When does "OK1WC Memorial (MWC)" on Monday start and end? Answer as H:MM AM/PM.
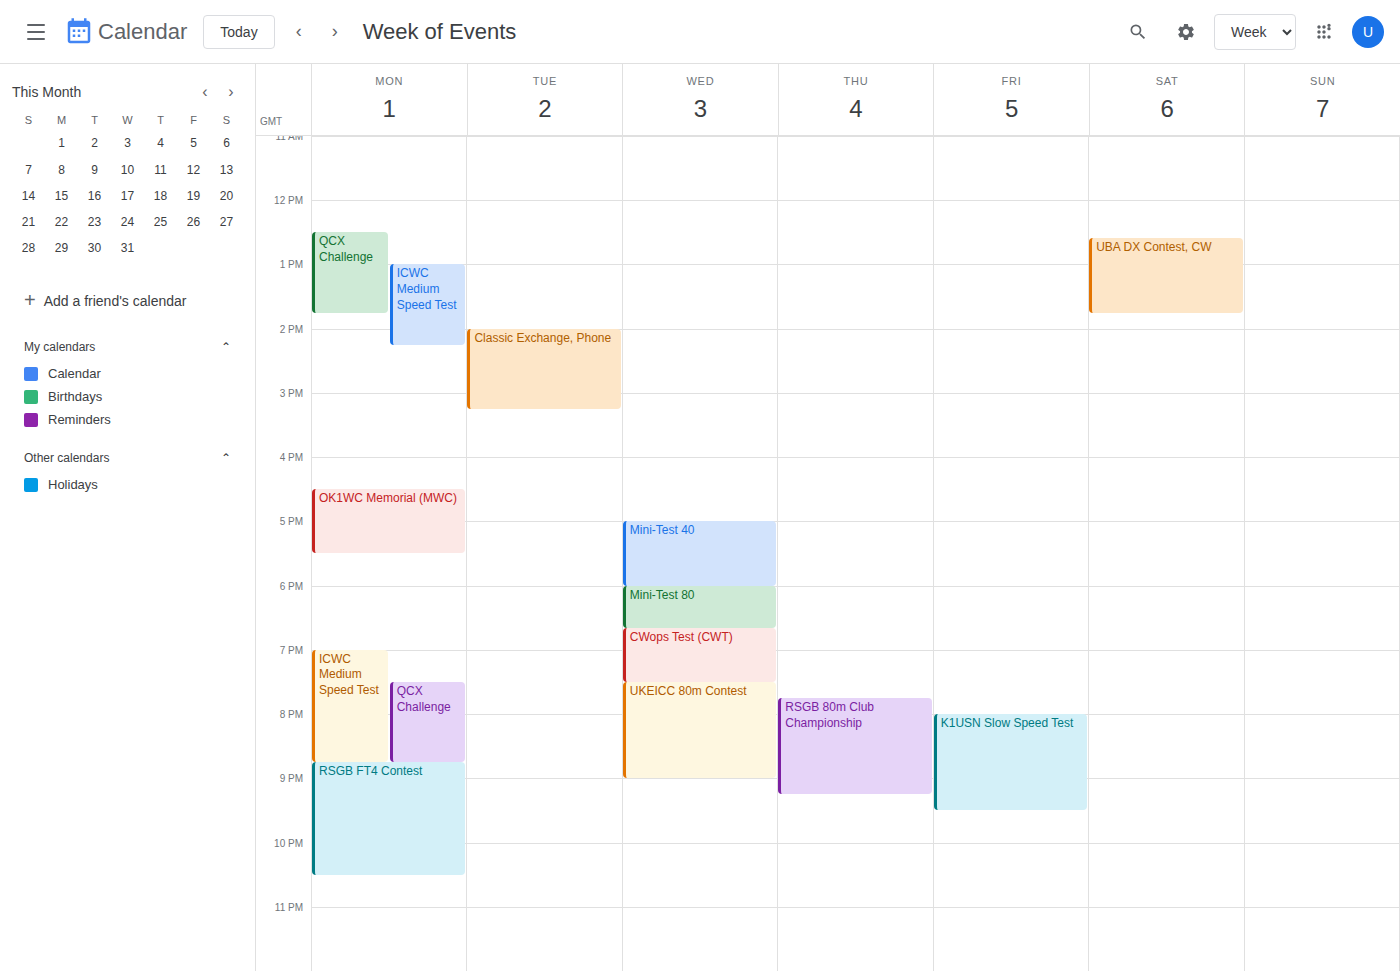
4:30 PM to 5:30 PM